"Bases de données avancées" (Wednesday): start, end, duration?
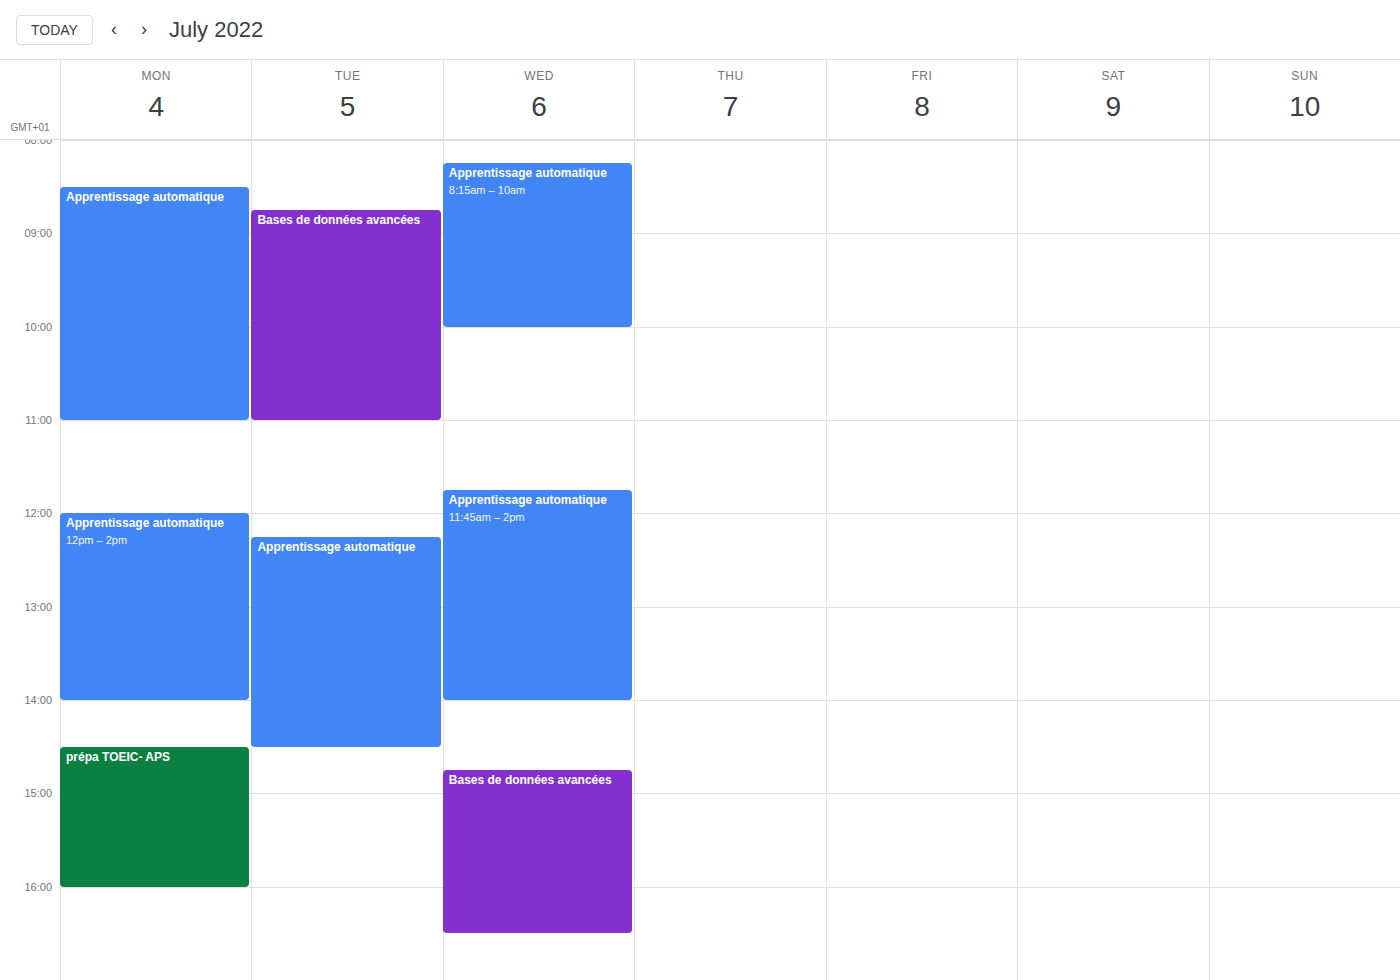
2:45 PM to 4:30 PM, 1 hour 45 minutes